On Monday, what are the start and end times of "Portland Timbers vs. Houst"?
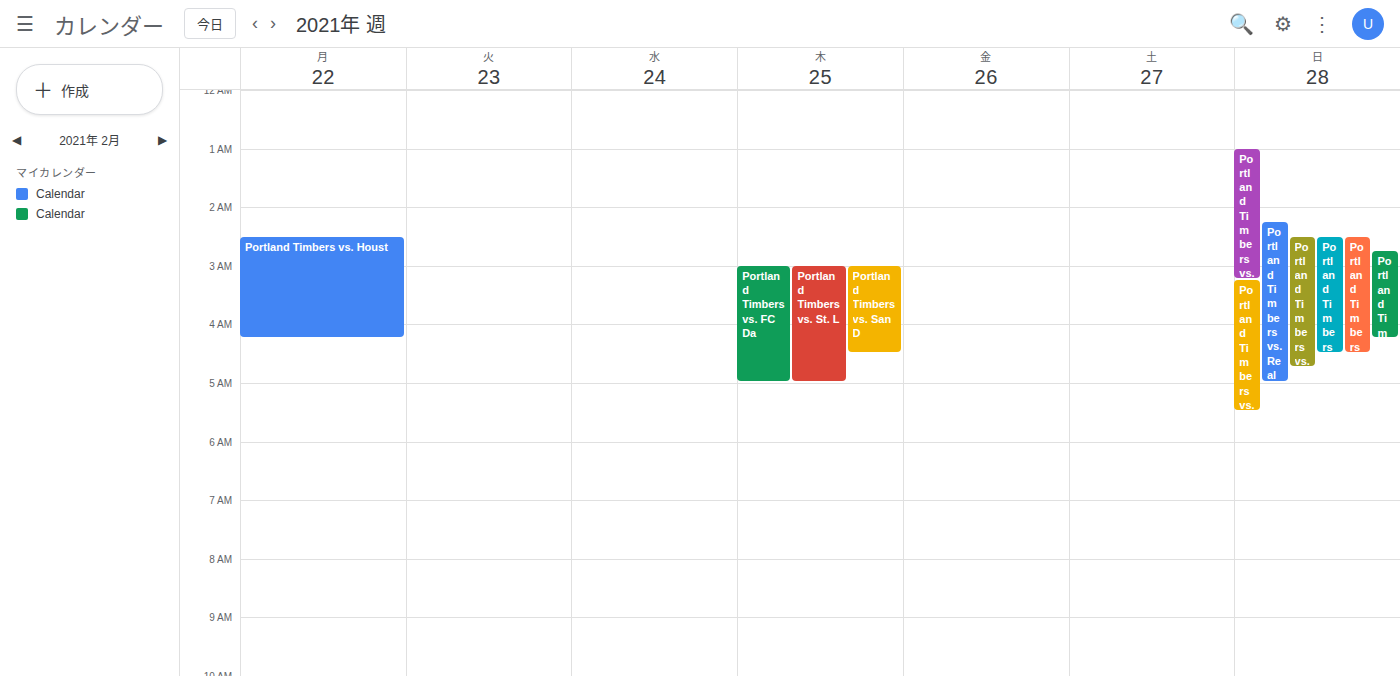
2:30 AM to 4:15 AM